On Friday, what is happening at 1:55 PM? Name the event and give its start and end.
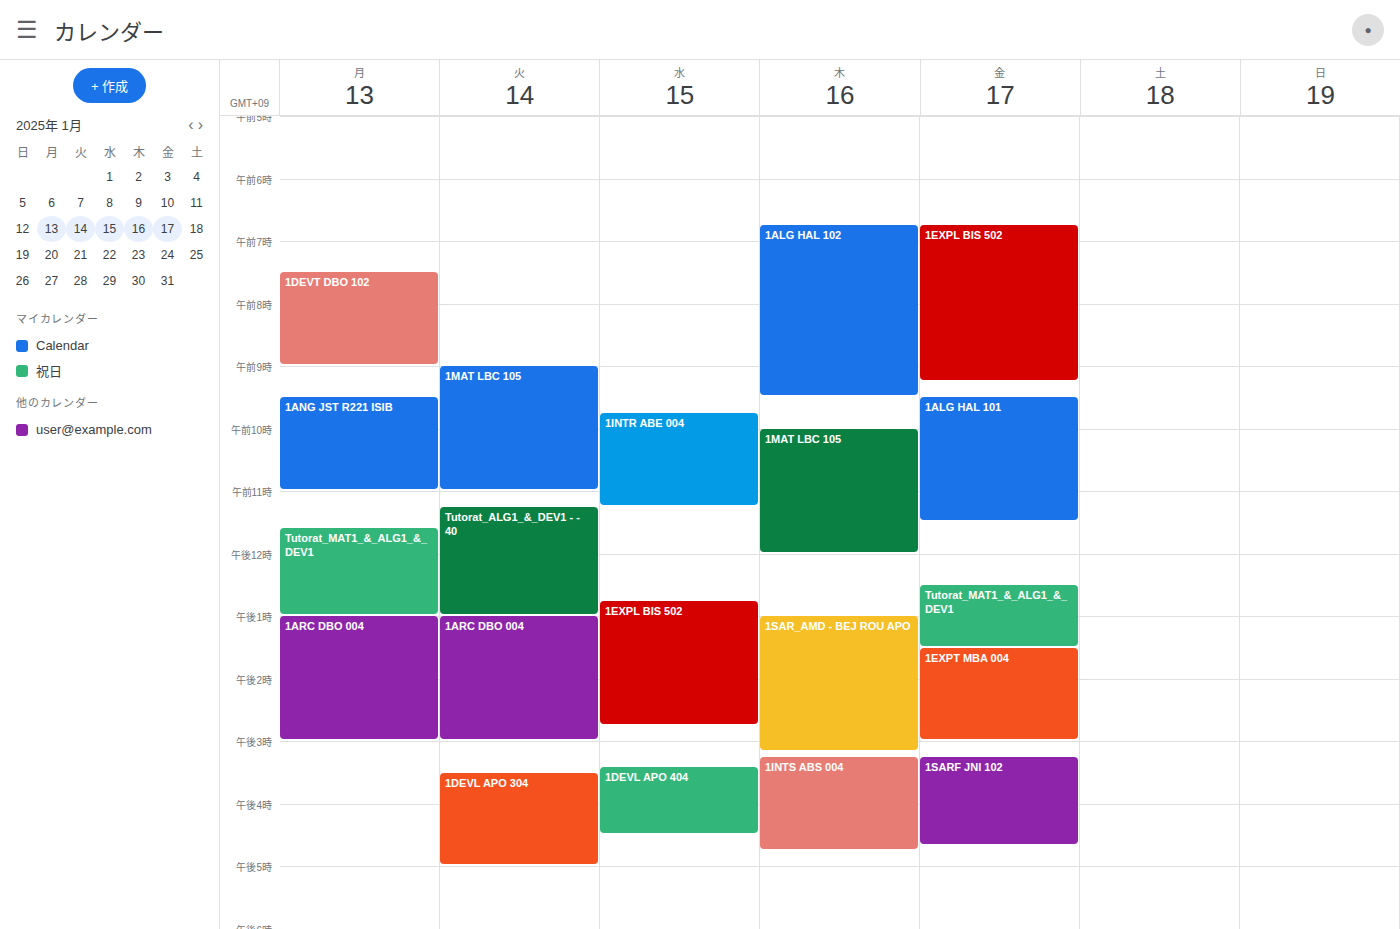
"1EXPT MBA 004", 1:30 PM to 3:00 PM